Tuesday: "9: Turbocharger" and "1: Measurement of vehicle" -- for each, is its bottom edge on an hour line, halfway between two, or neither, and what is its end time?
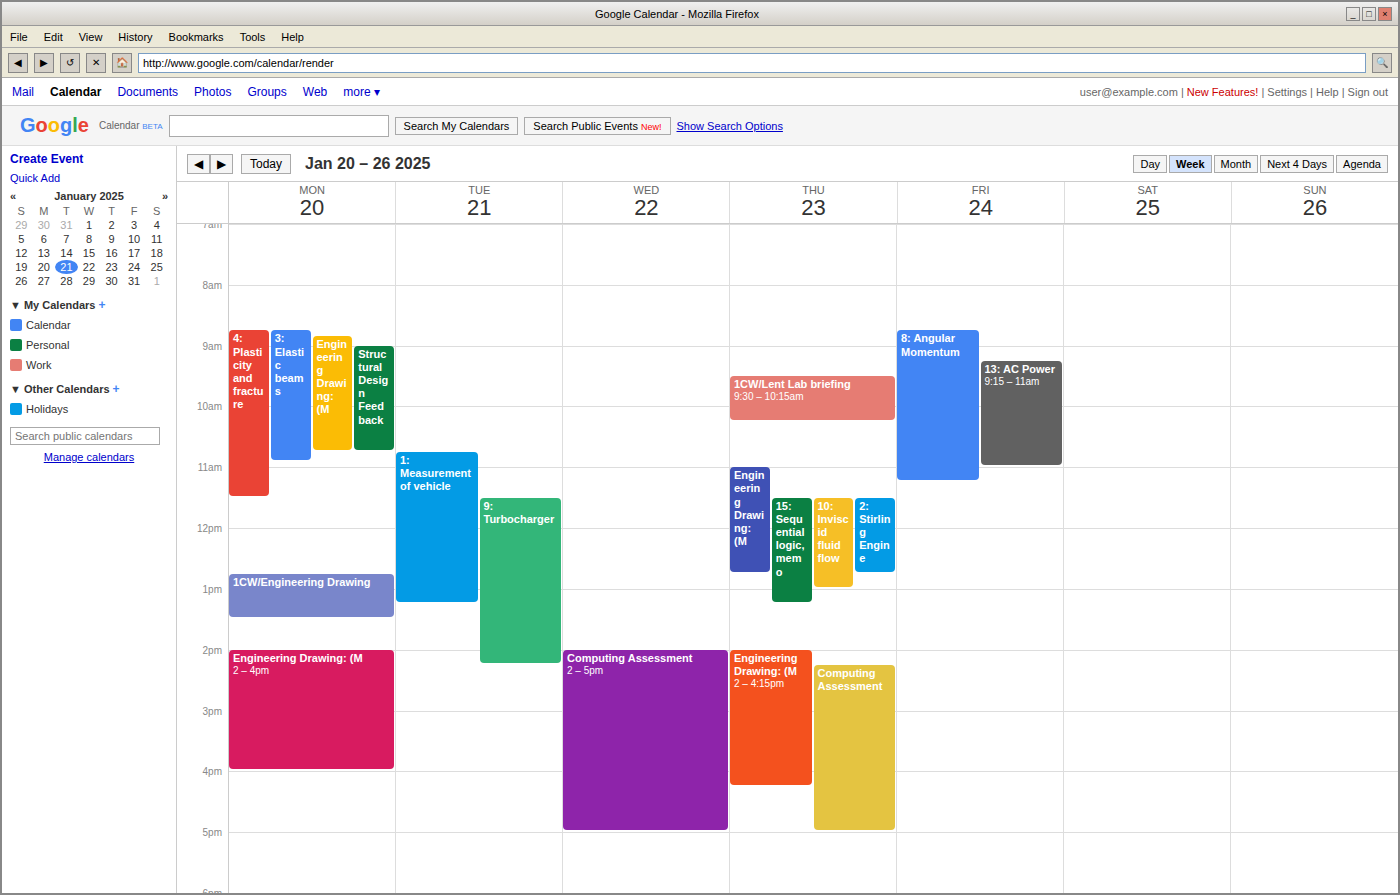
"9: Turbocharger": 2:15 PM, neither: a quarter of the way from the 2 PM line to the 3 PM line. "1: Measurement of vehicle": 1:15 PM, neither: a quarter of the way from the 1 PM line to the 2 PM line.